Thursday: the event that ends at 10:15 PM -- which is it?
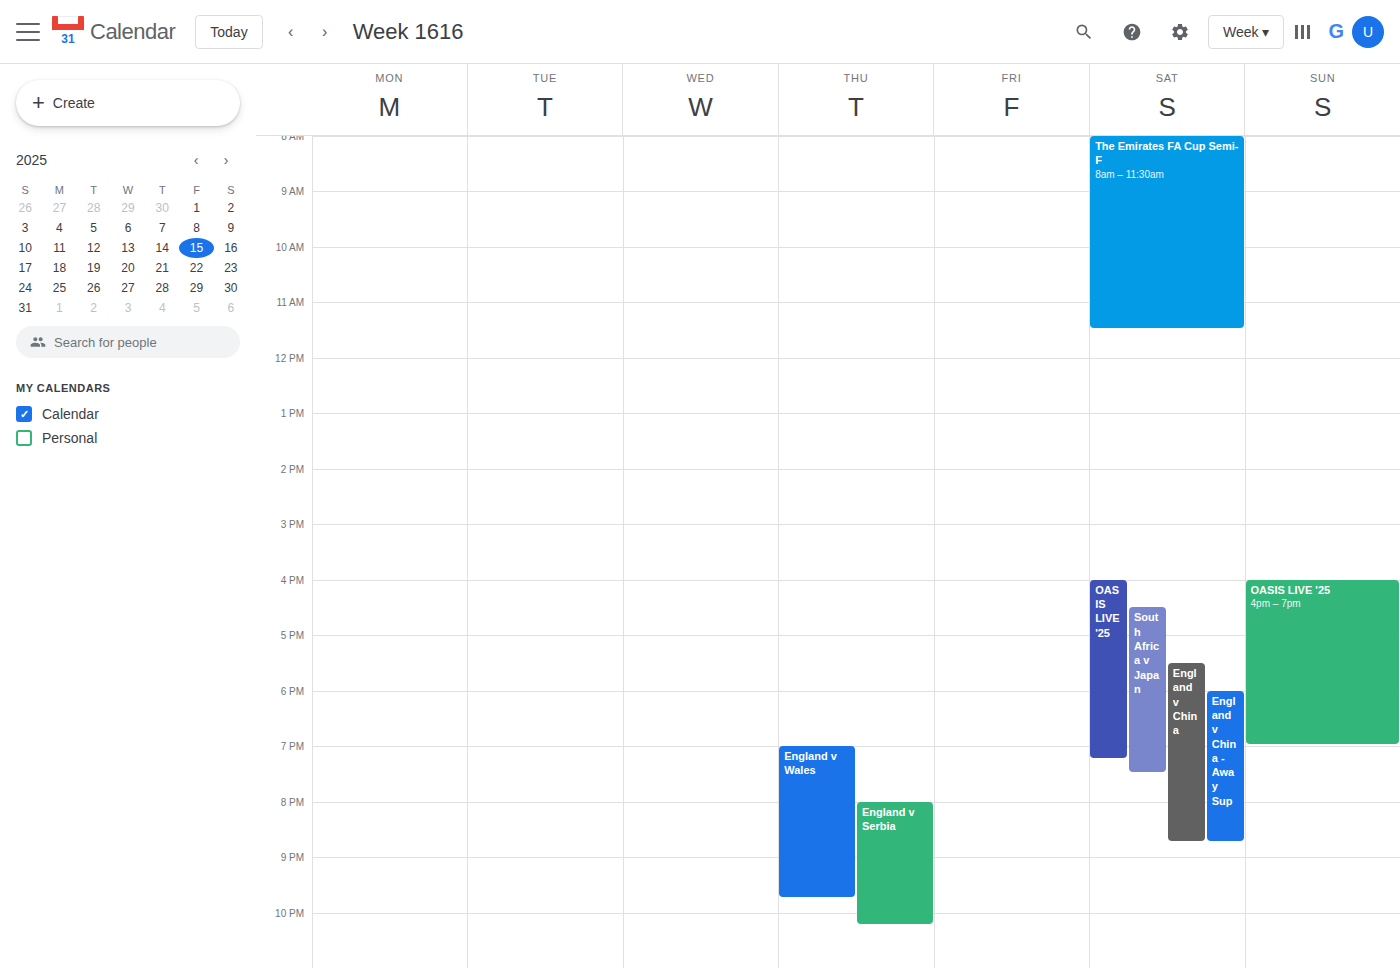
"England v Serbia"